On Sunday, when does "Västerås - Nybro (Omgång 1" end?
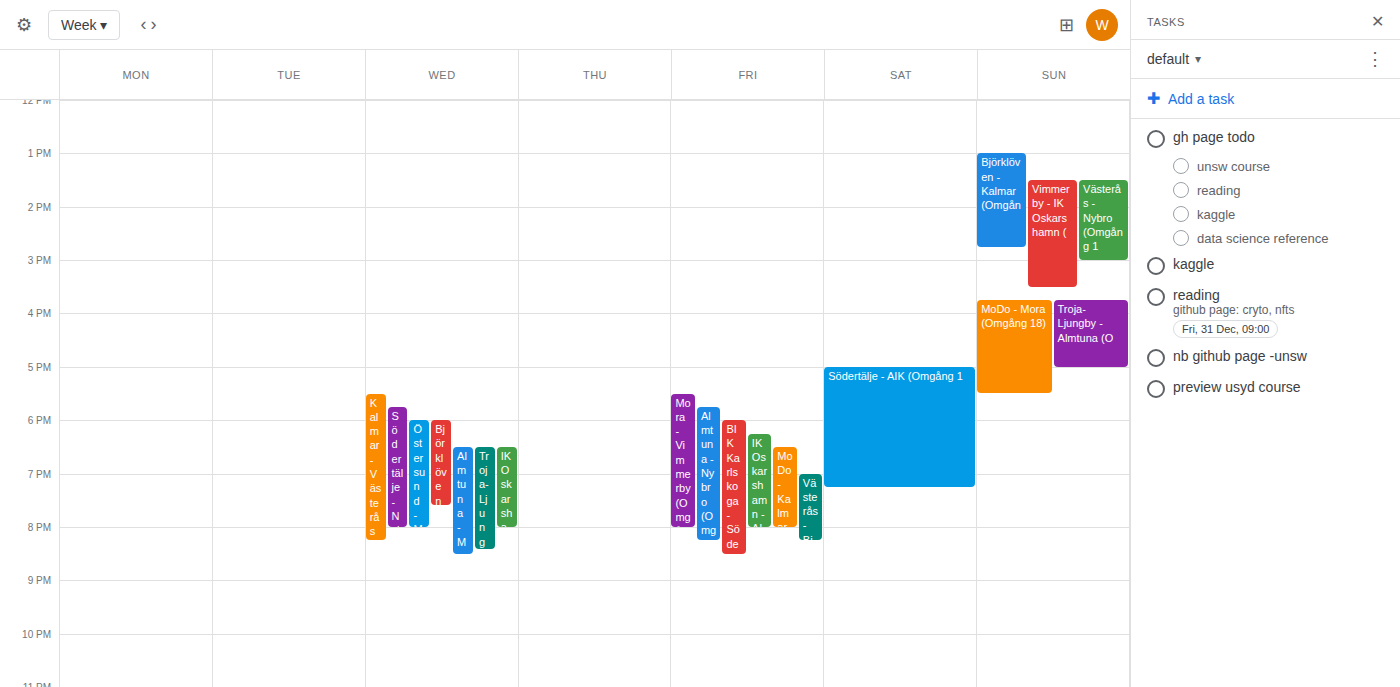
15:00